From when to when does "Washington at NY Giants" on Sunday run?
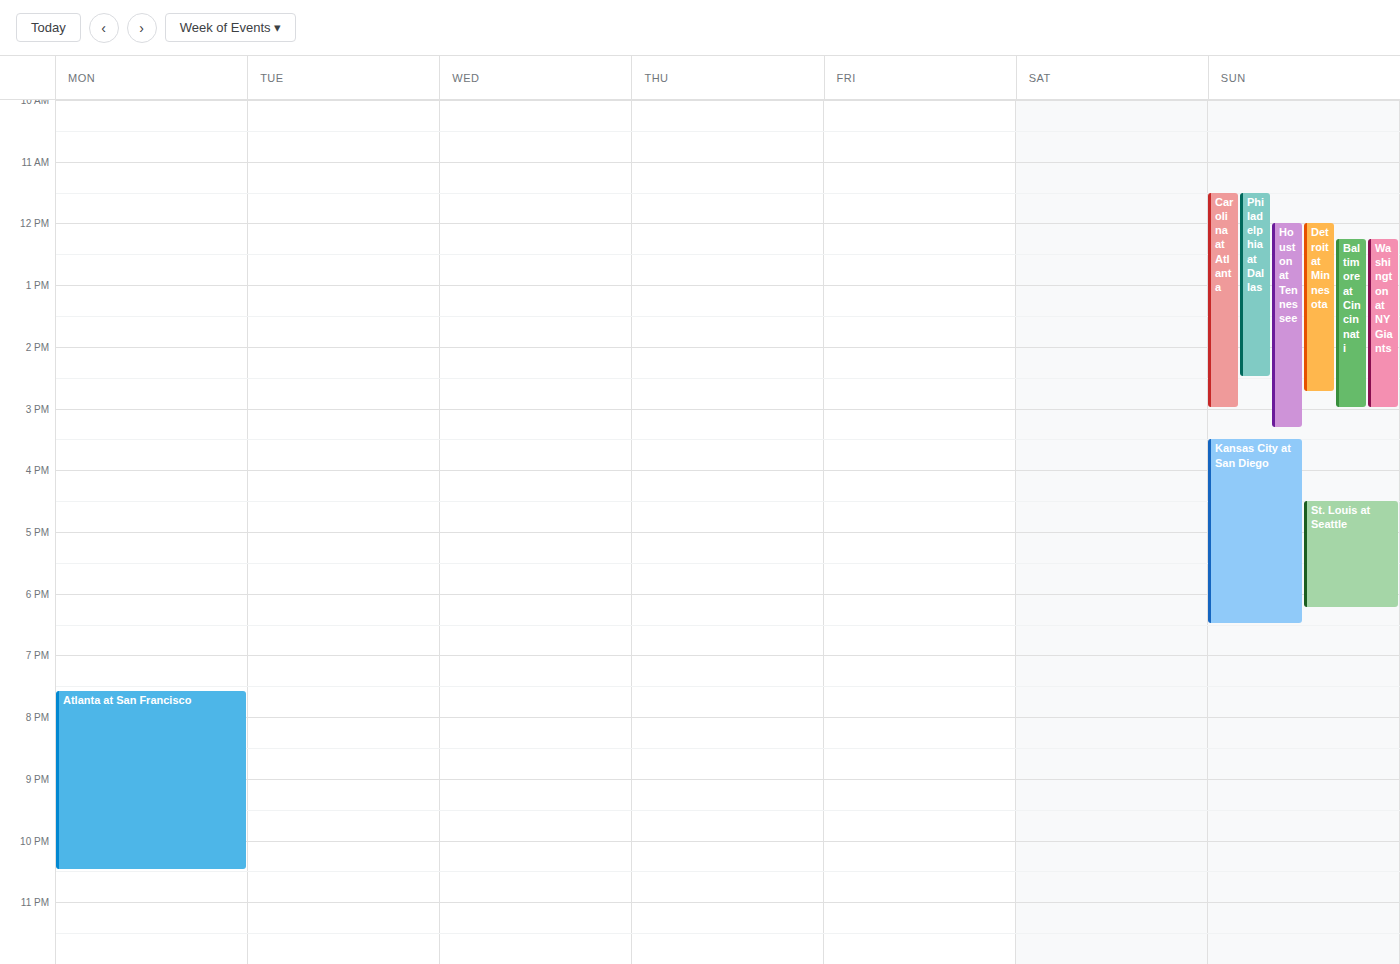
12:15 PM to 3:00 PM